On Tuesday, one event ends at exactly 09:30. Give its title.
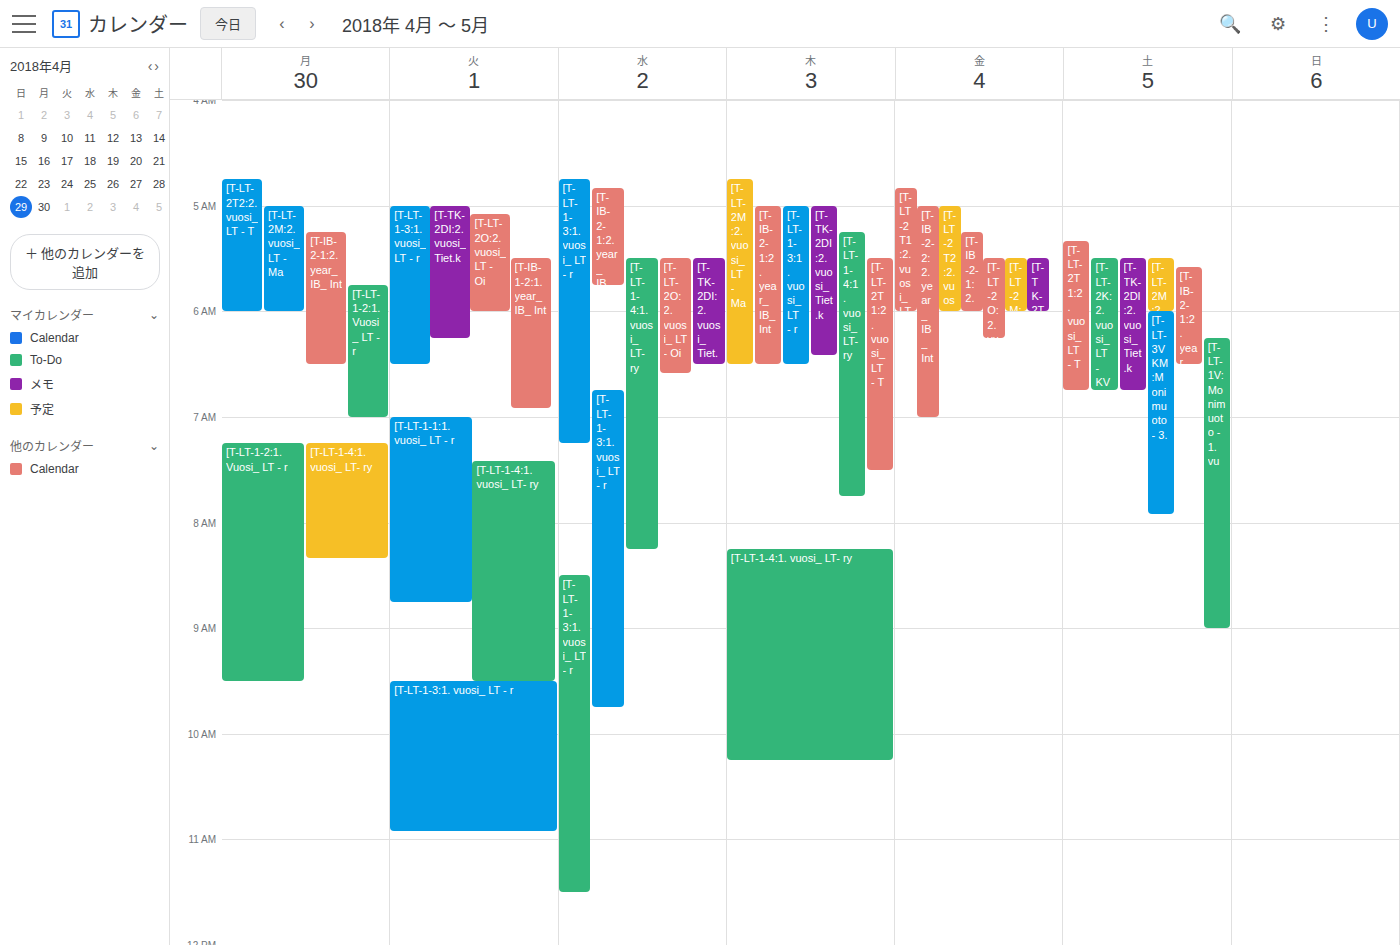
"[T-LT-1-4:1. vuosi_ LT- ry"